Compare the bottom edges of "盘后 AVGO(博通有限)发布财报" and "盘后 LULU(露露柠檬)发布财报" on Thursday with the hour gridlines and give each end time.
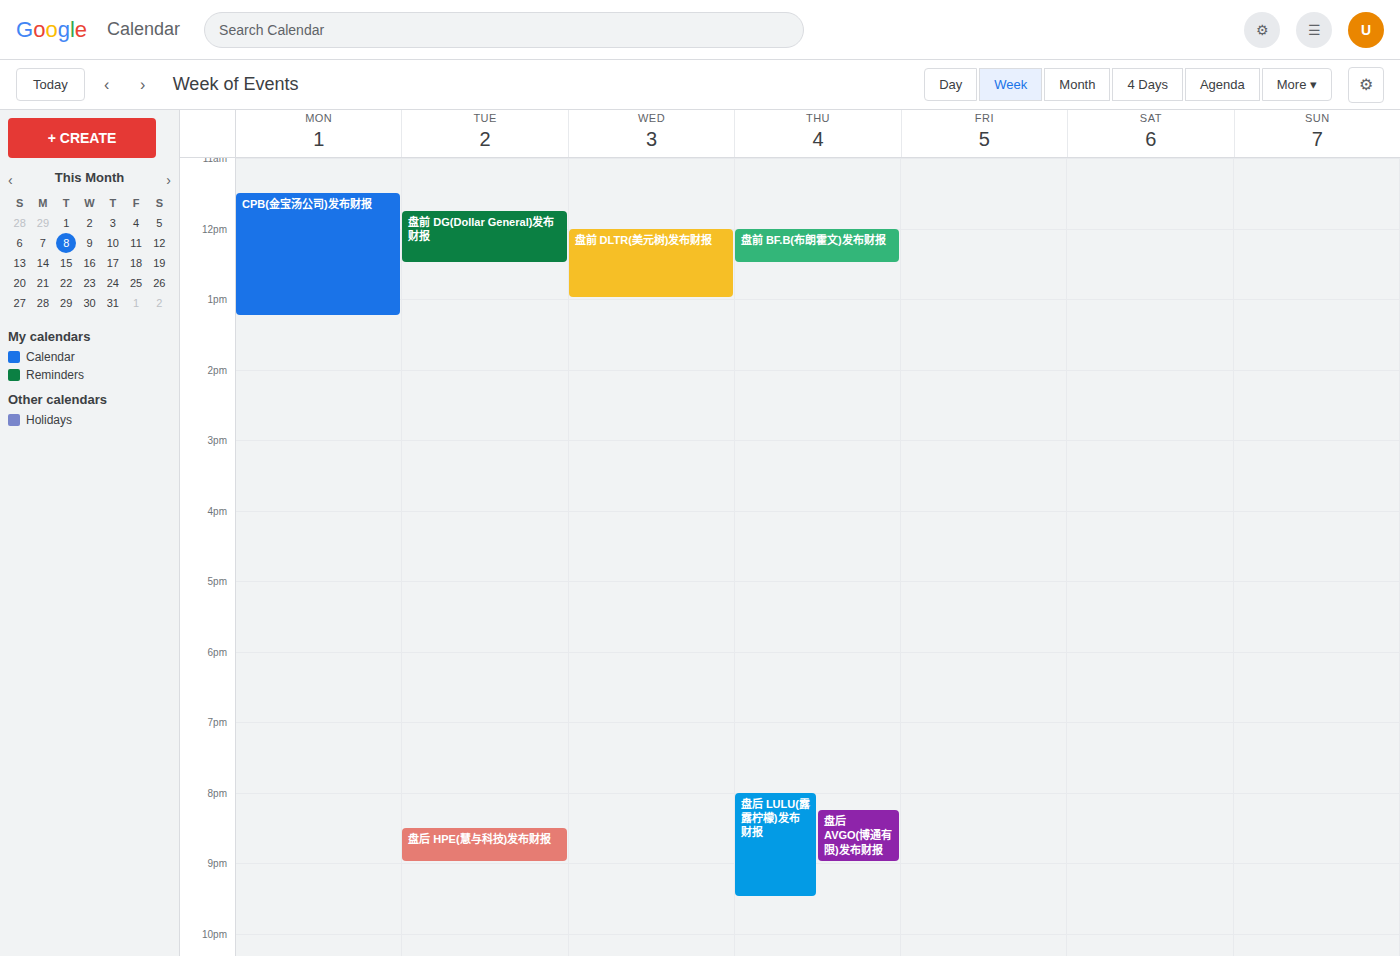
"盘后 AVGO(博通有限)发布财报": 21:00, exactly on the 21:00 line. "盘后 LULU(露露柠檬)发布财报": 21:30, halfway between the 21:00 and 22:00 lines.